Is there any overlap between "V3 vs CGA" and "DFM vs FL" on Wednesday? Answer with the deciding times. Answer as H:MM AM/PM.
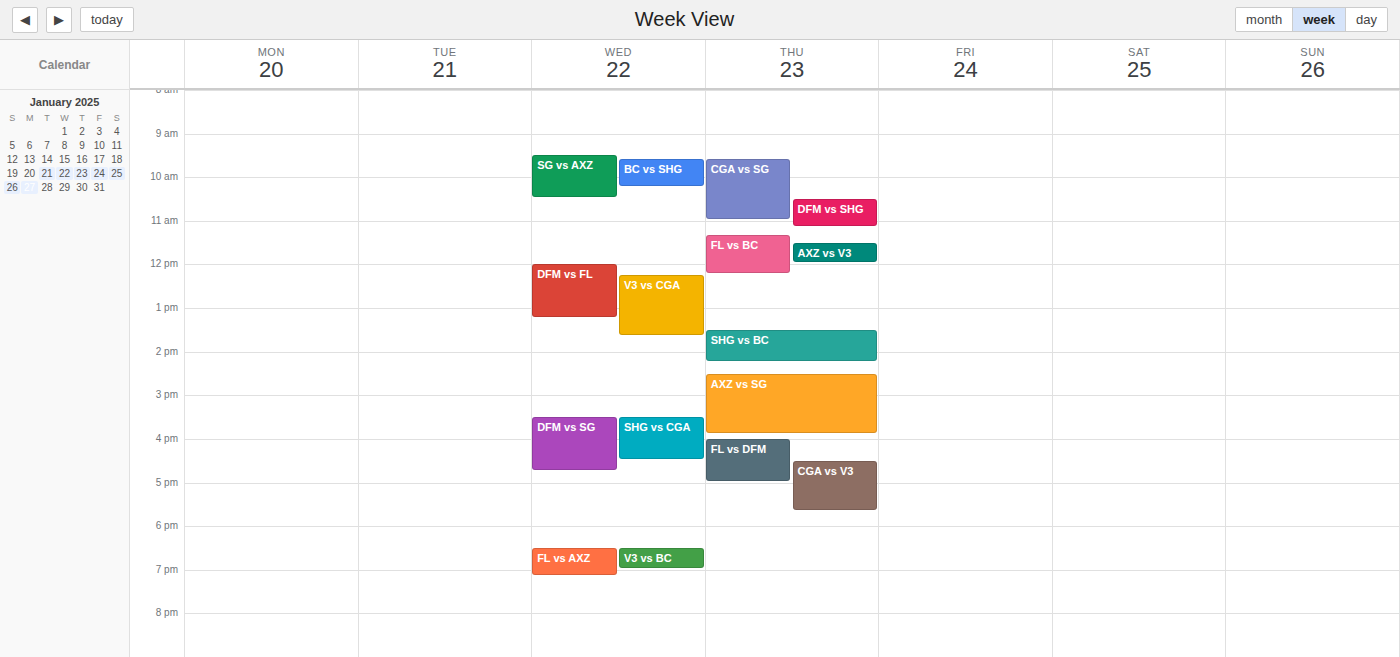
"V3 vs CGA" starts at 12:15 PM, before "DFM vs FL" ends at 1:15 PM -- they overlap.